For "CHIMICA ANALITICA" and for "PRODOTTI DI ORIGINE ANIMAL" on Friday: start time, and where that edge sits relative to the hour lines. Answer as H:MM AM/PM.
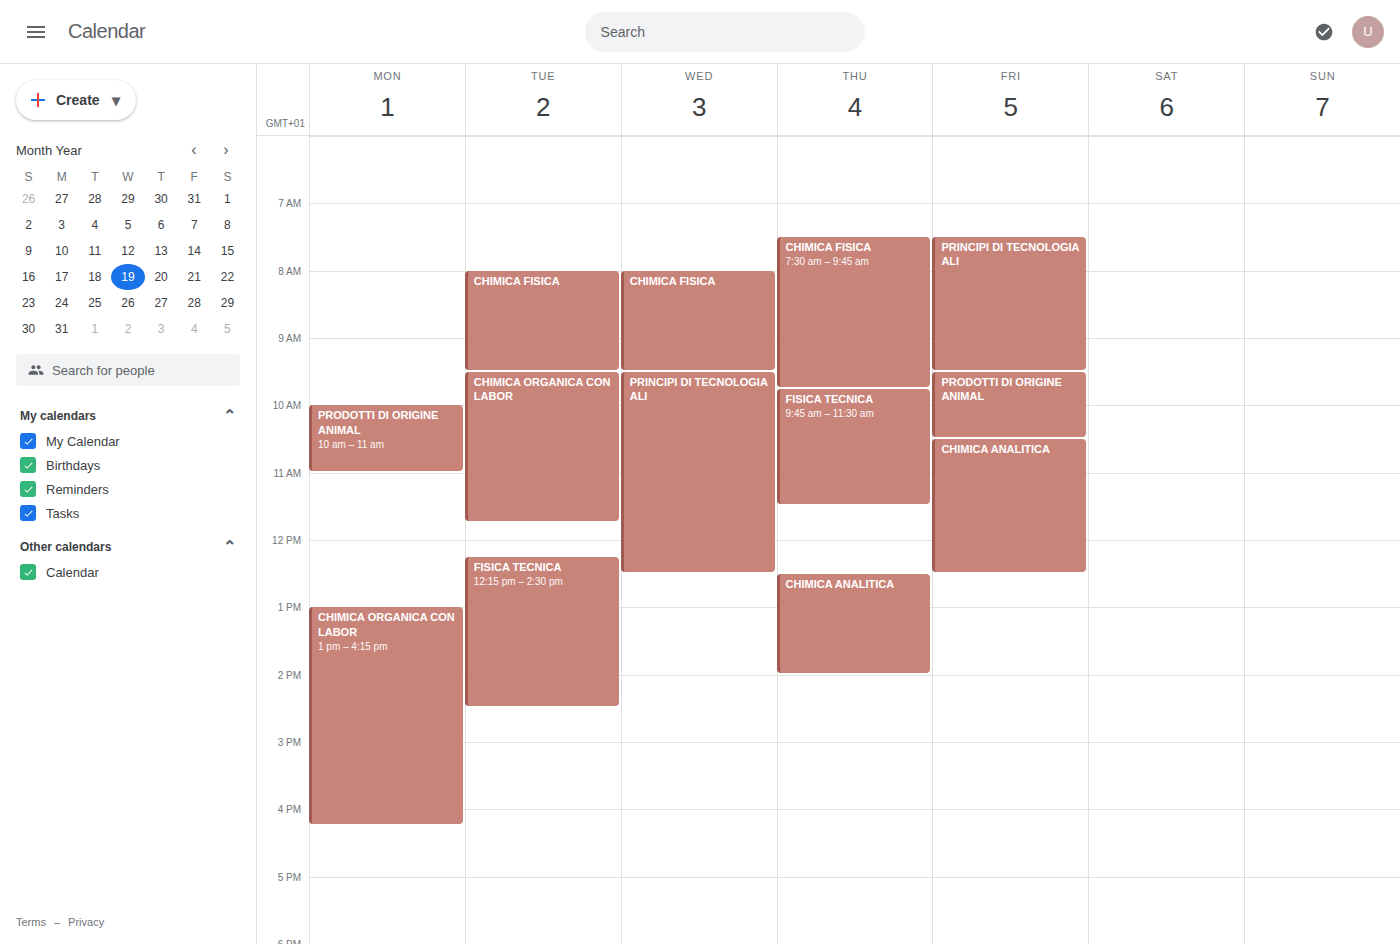
"CHIMICA ANALITICA": 10:30 AM, halfway between the 10 AM and 11 AM lines. "PRODOTTI DI ORIGINE ANIMAL": 9:30 AM, halfway between the 9 AM and 10 AM lines.